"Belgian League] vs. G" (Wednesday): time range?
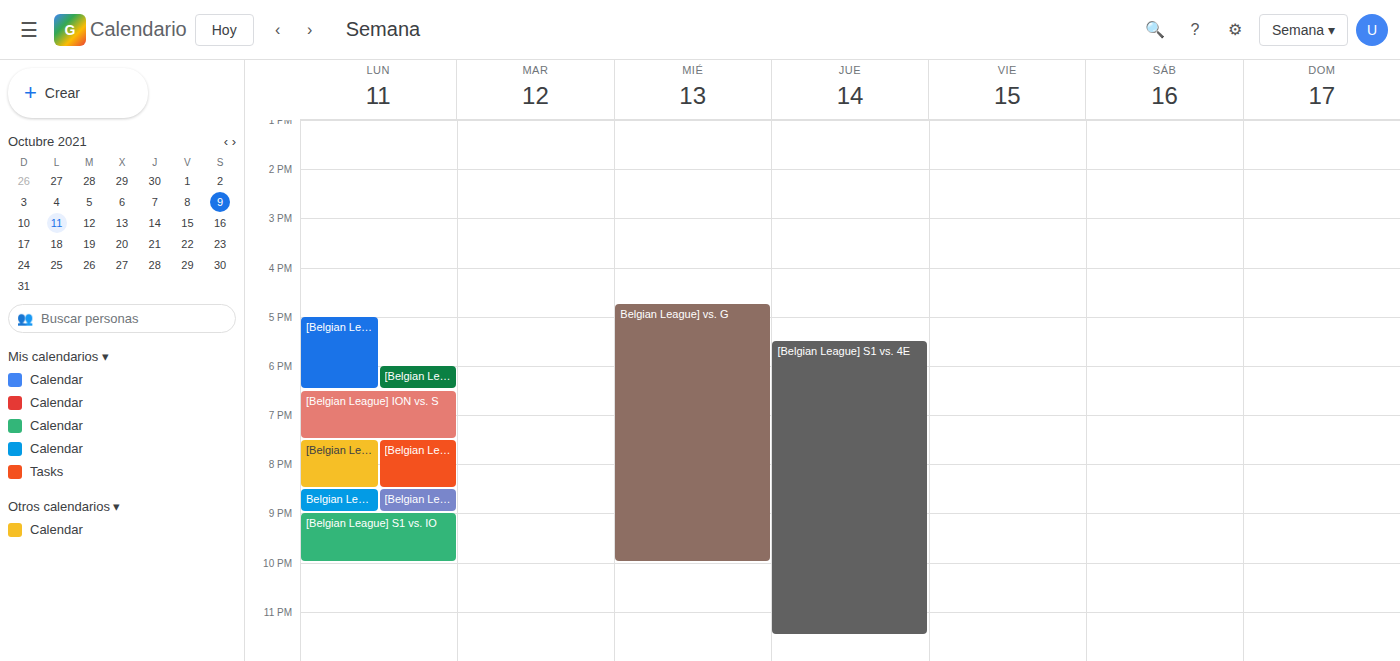
4:45 PM to 10:00 PM